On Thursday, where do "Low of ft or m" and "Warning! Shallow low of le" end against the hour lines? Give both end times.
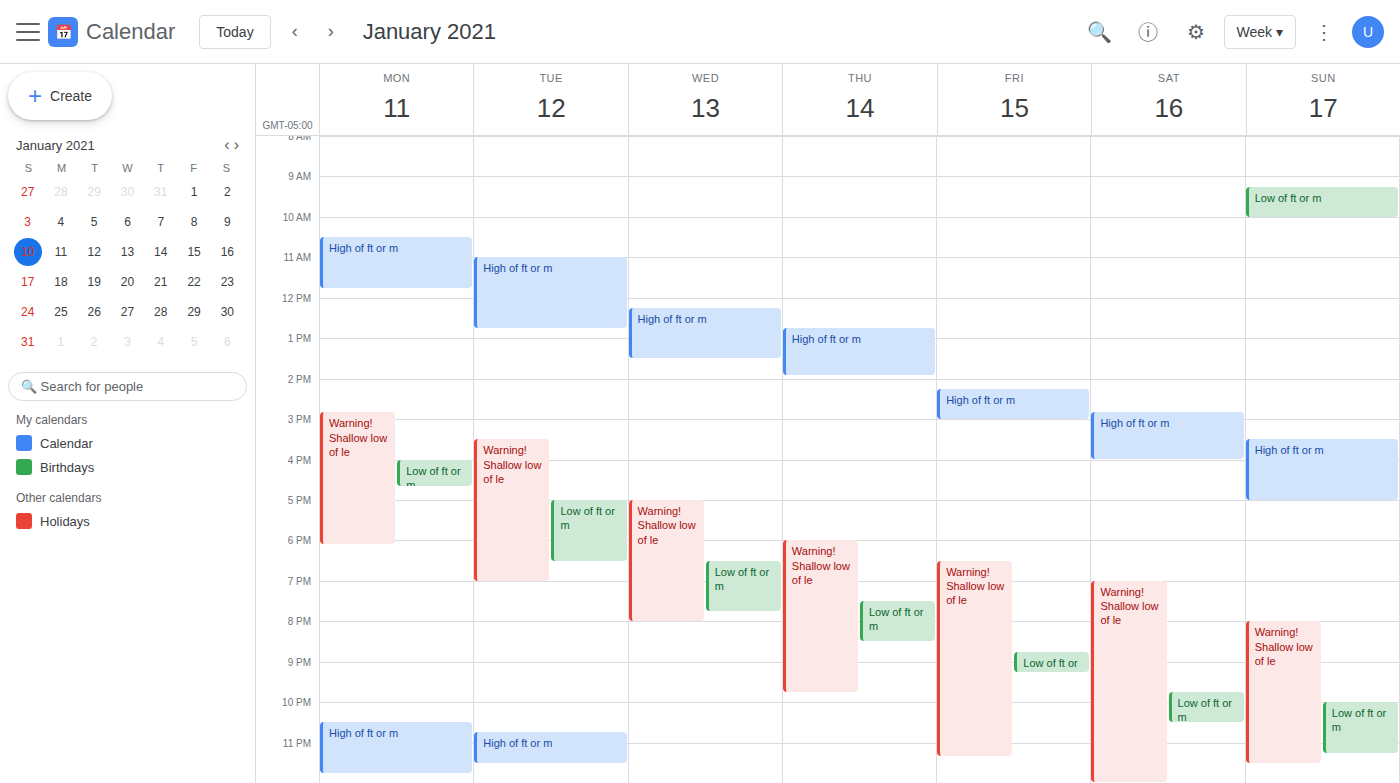
"Low of ft or m": 8:30 PM, halfway between the 8 PM and 9 PM lines. "Warning! Shallow low of le": 9:45 PM, neither: three quarters of the way from the 9 PM line to the 10 PM line.